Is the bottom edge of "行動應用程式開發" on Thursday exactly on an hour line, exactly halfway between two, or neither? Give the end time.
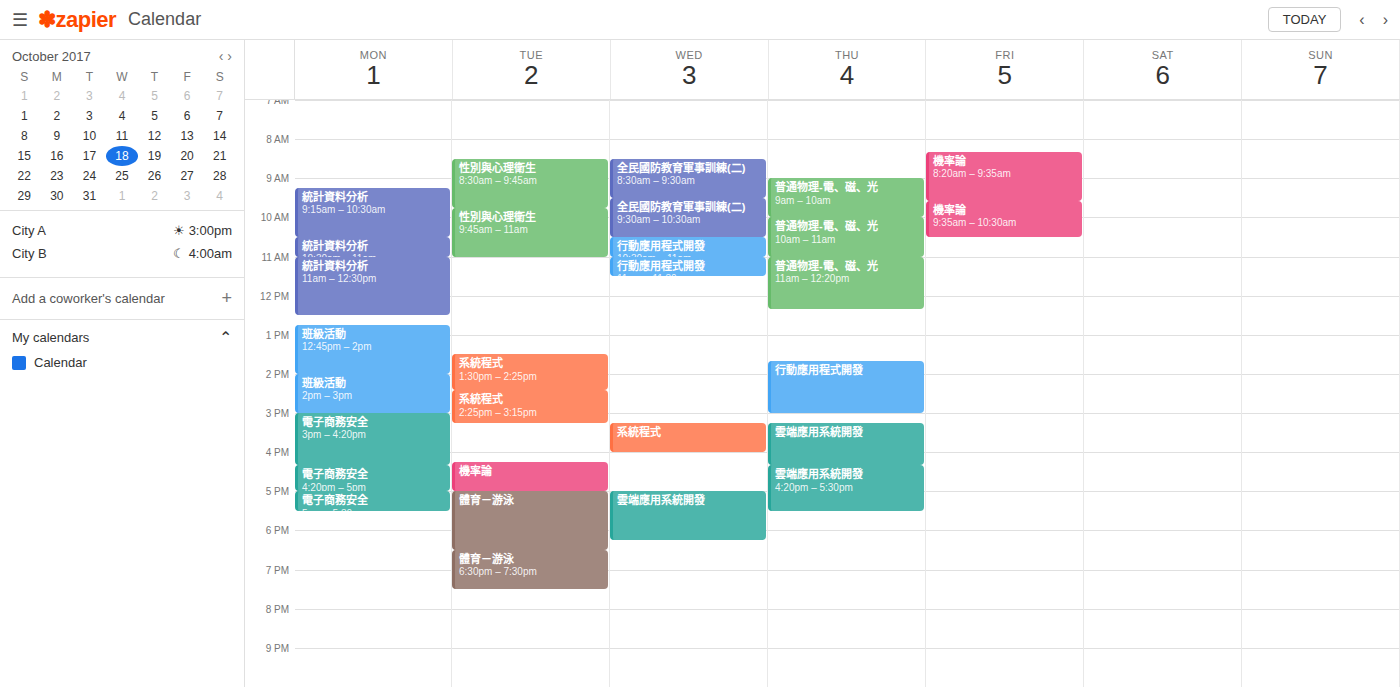
3:00 PM -- exactly on the 3 PM line.